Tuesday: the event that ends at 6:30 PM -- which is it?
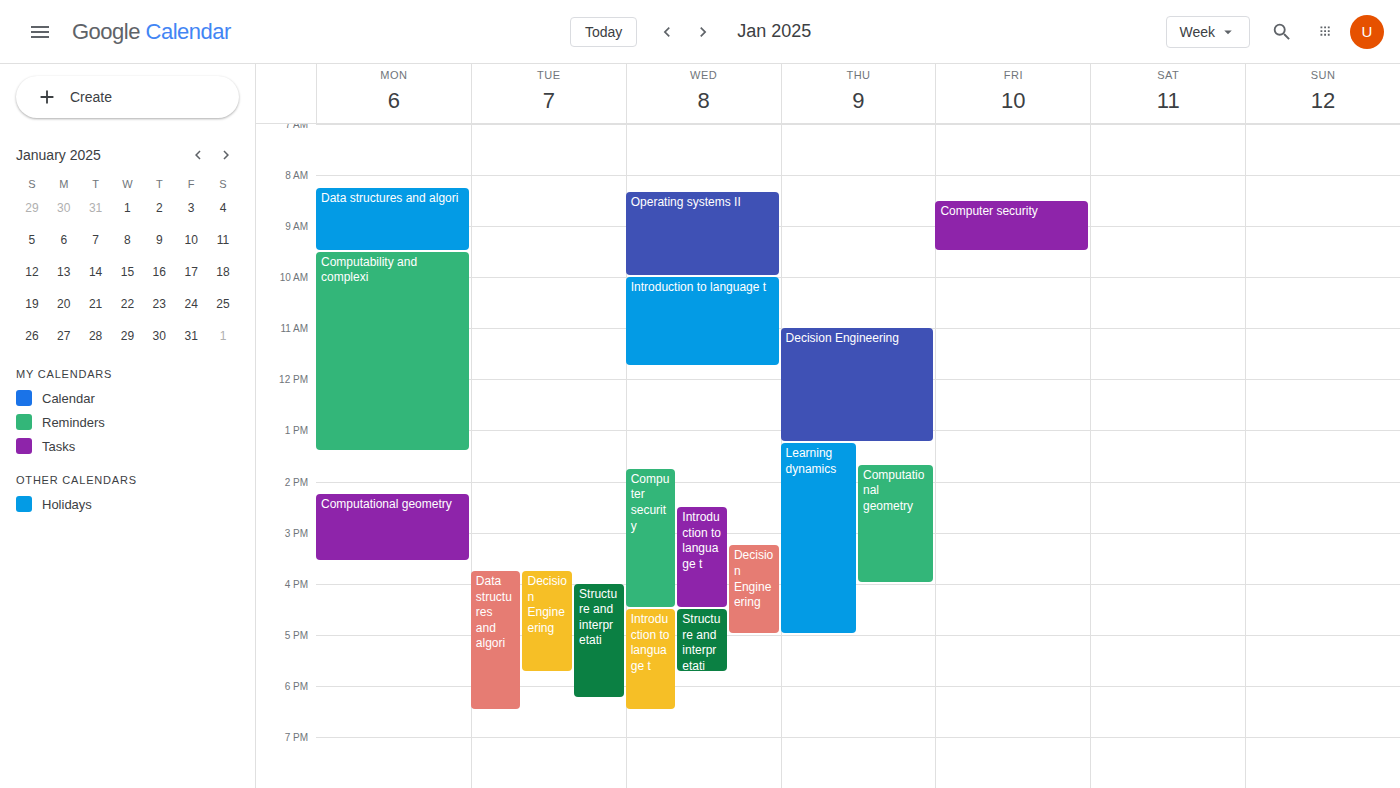
"Data structures and algori"